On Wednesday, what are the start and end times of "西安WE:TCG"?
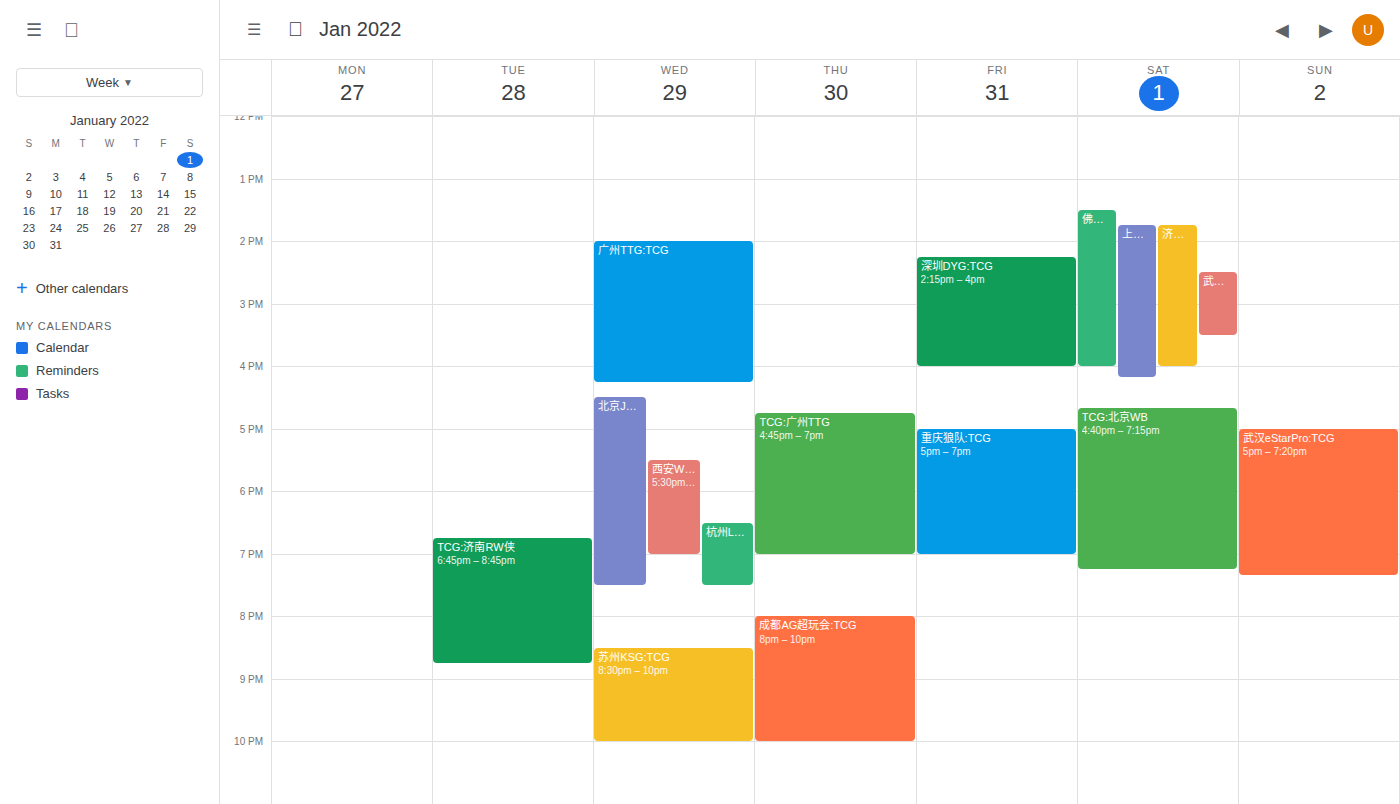
5:30 PM to 7:00 PM